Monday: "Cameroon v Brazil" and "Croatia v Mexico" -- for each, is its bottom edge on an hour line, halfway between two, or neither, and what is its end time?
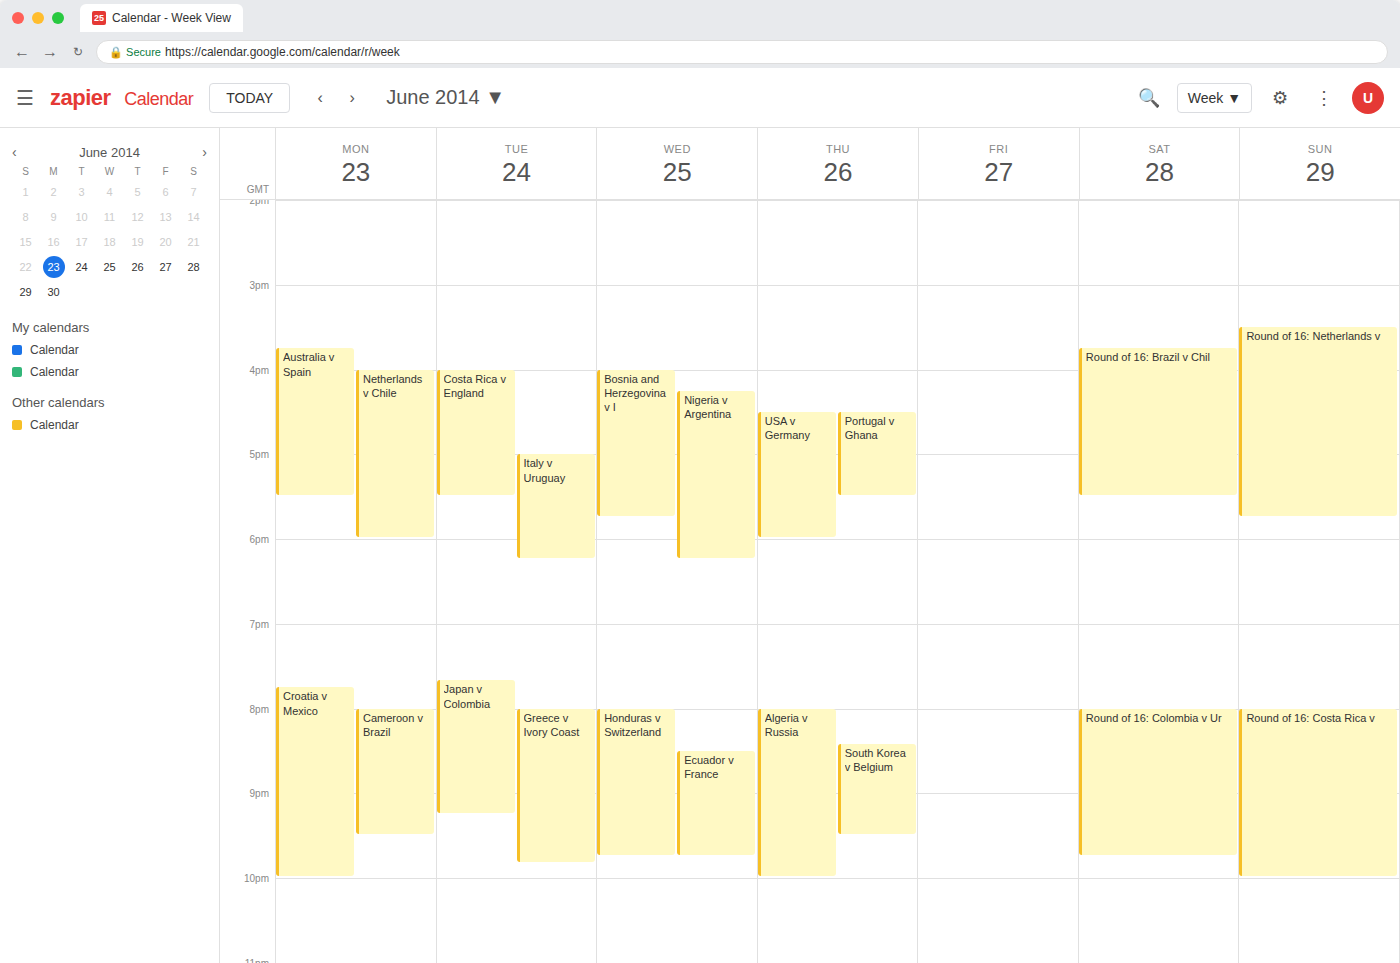
"Cameroon v Brazil": 9:30 PM, halfway between the 9 PM and 10 PM lines. "Croatia v Mexico": 10:00 PM, exactly on the 10 PM line.